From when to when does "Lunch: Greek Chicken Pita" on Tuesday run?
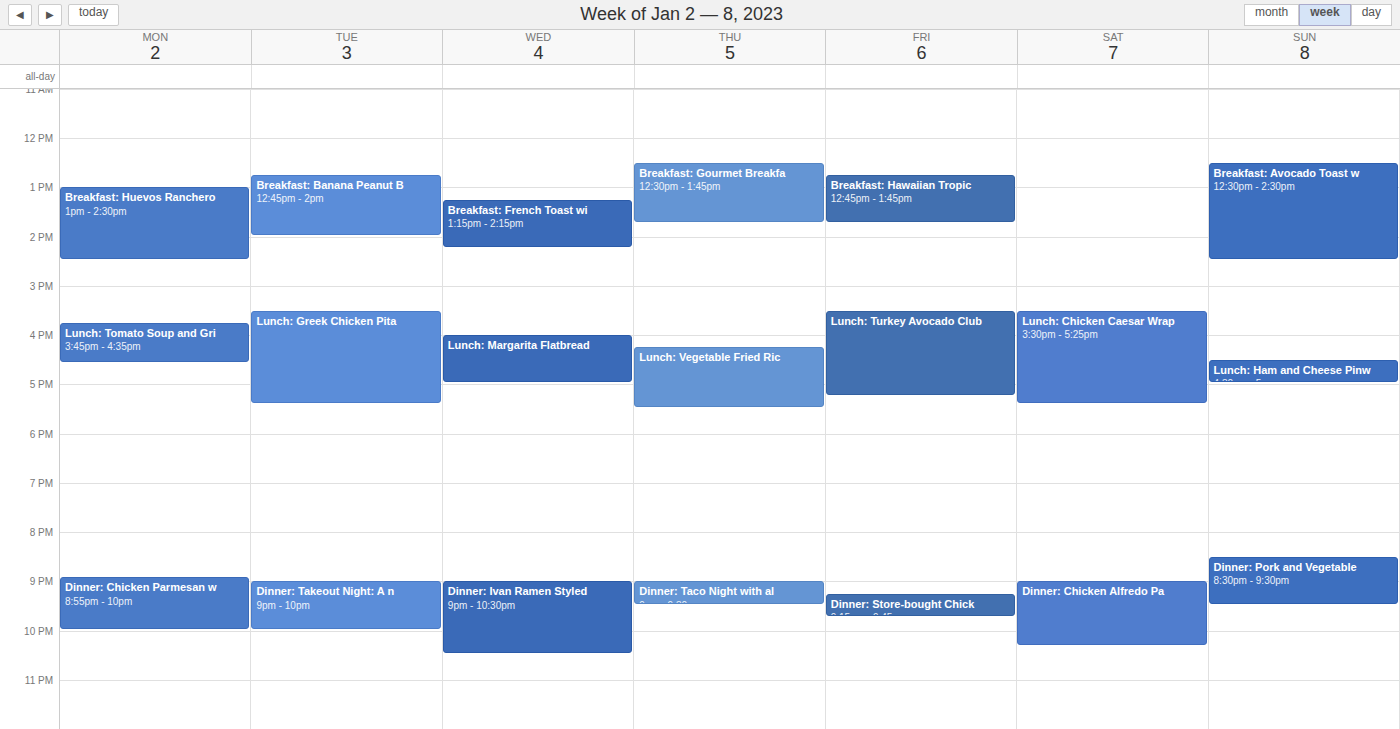
3:30 PM to 5:25 PM